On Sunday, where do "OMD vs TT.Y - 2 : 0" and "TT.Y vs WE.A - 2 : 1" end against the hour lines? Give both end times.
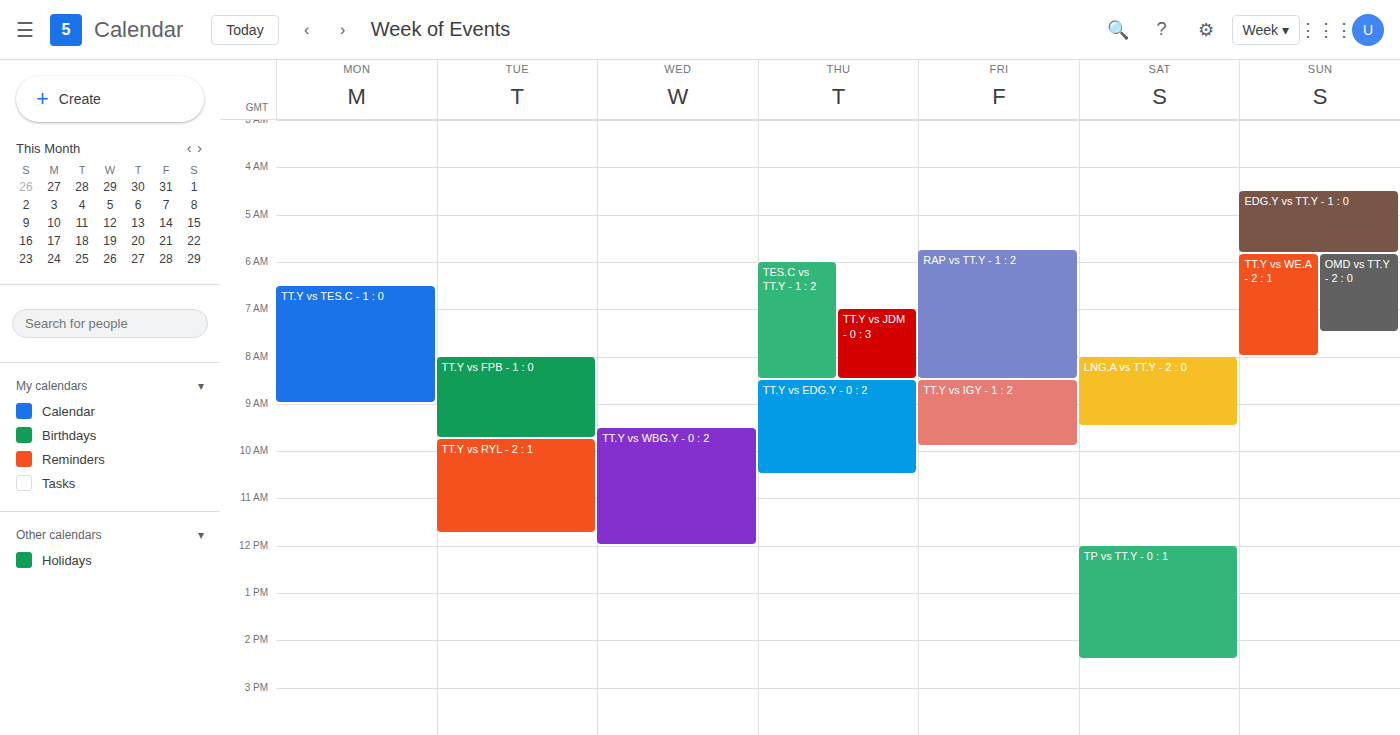
"OMD vs TT.Y - 2 : 0": 7:30 AM, halfway between the 7 AM and 8 AM lines. "TT.Y vs WE.A - 2 : 1": 8:00 AM, exactly on the 8 AM line.